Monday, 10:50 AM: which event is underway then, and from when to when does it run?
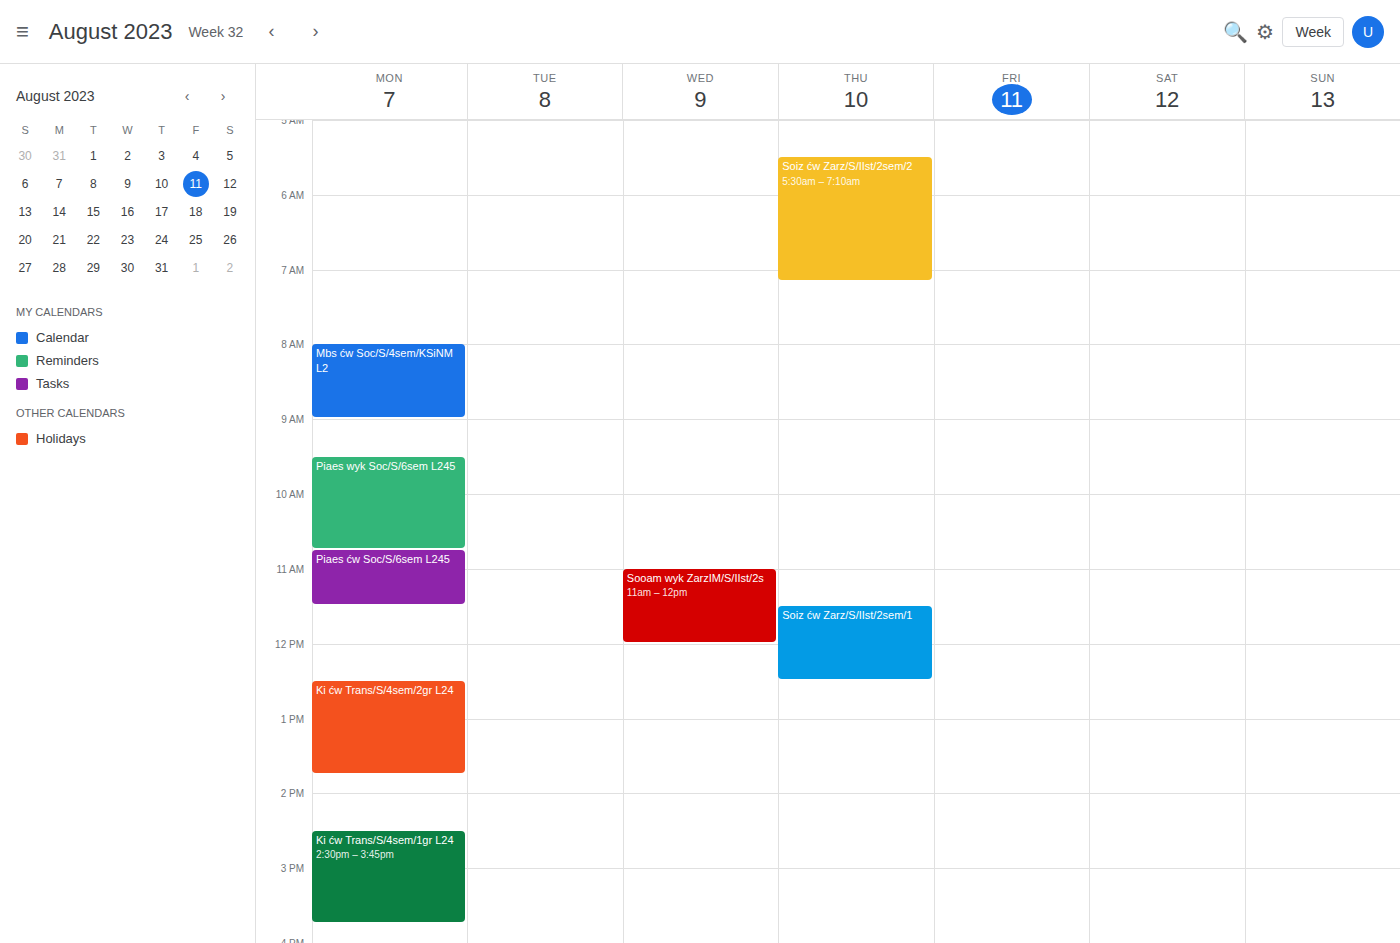
"Piaes ćw Soc/S/6sem L245", 10:45 AM to 11:30 AM